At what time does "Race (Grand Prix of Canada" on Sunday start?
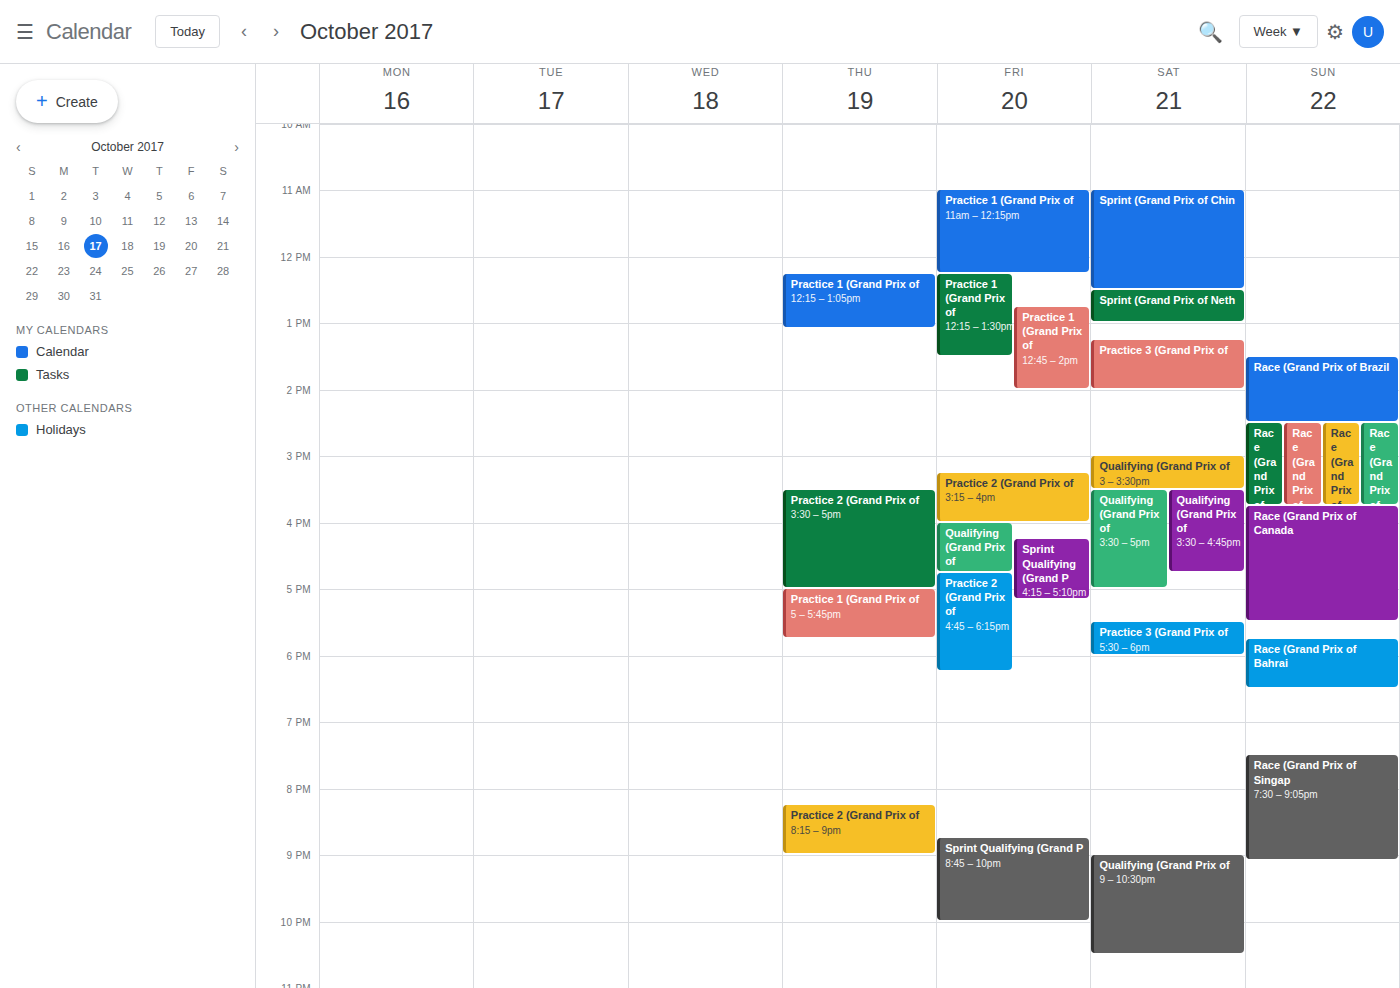
3:45 PM